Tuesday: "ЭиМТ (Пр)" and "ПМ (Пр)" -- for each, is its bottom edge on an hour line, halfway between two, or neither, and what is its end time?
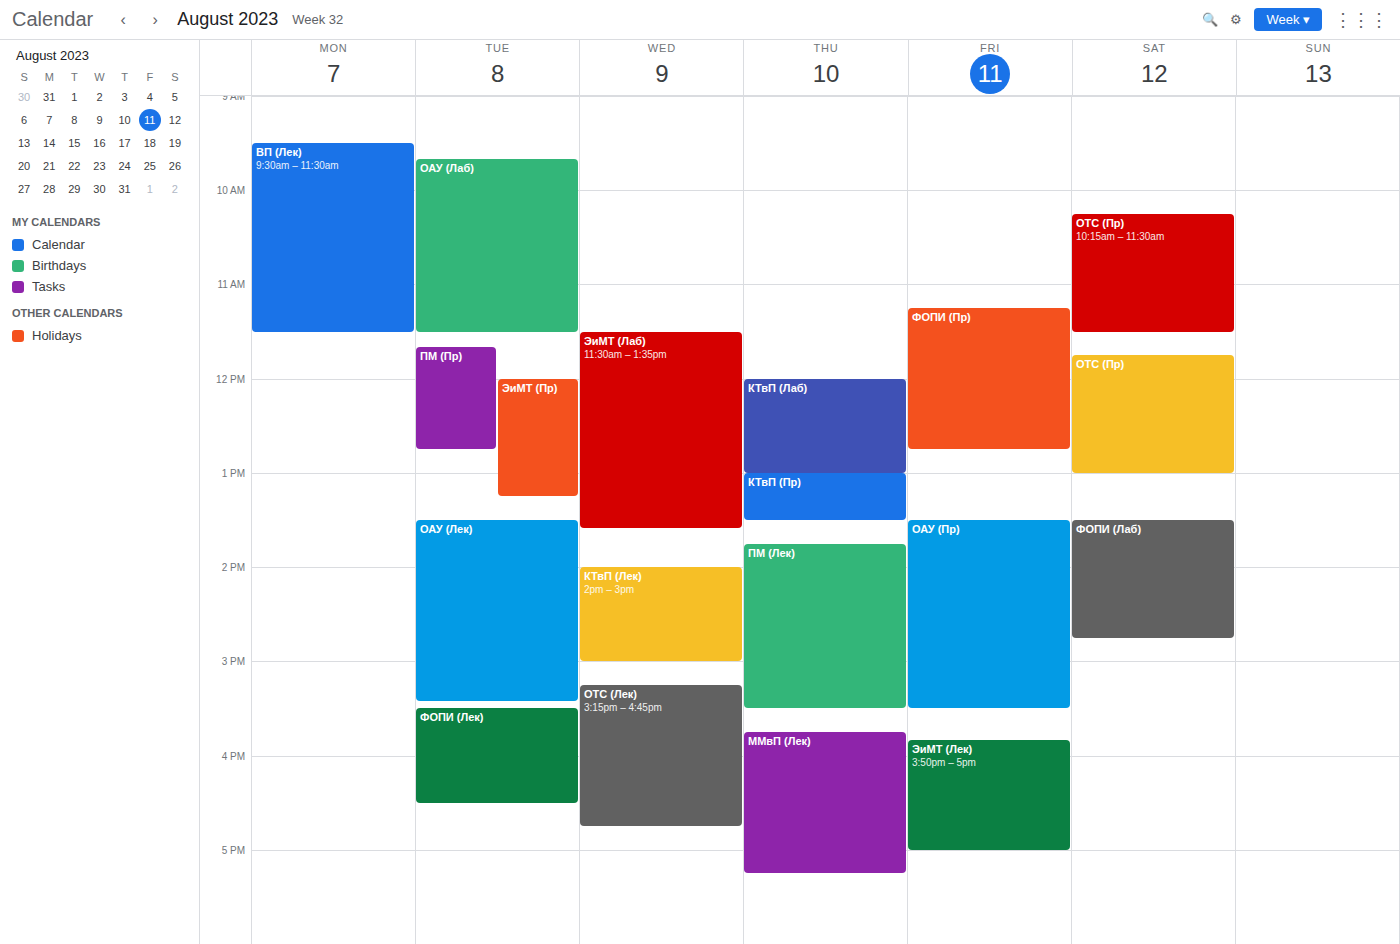
"ЭиМТ (Пр)": 1:15 PM, neither: a quarter of the way from the 1 PM line to the 2 PM line. "ПМ (Пр)": 12:45 PM, neither: three quarters of the way from the 12 PM line to the 1 PM line.